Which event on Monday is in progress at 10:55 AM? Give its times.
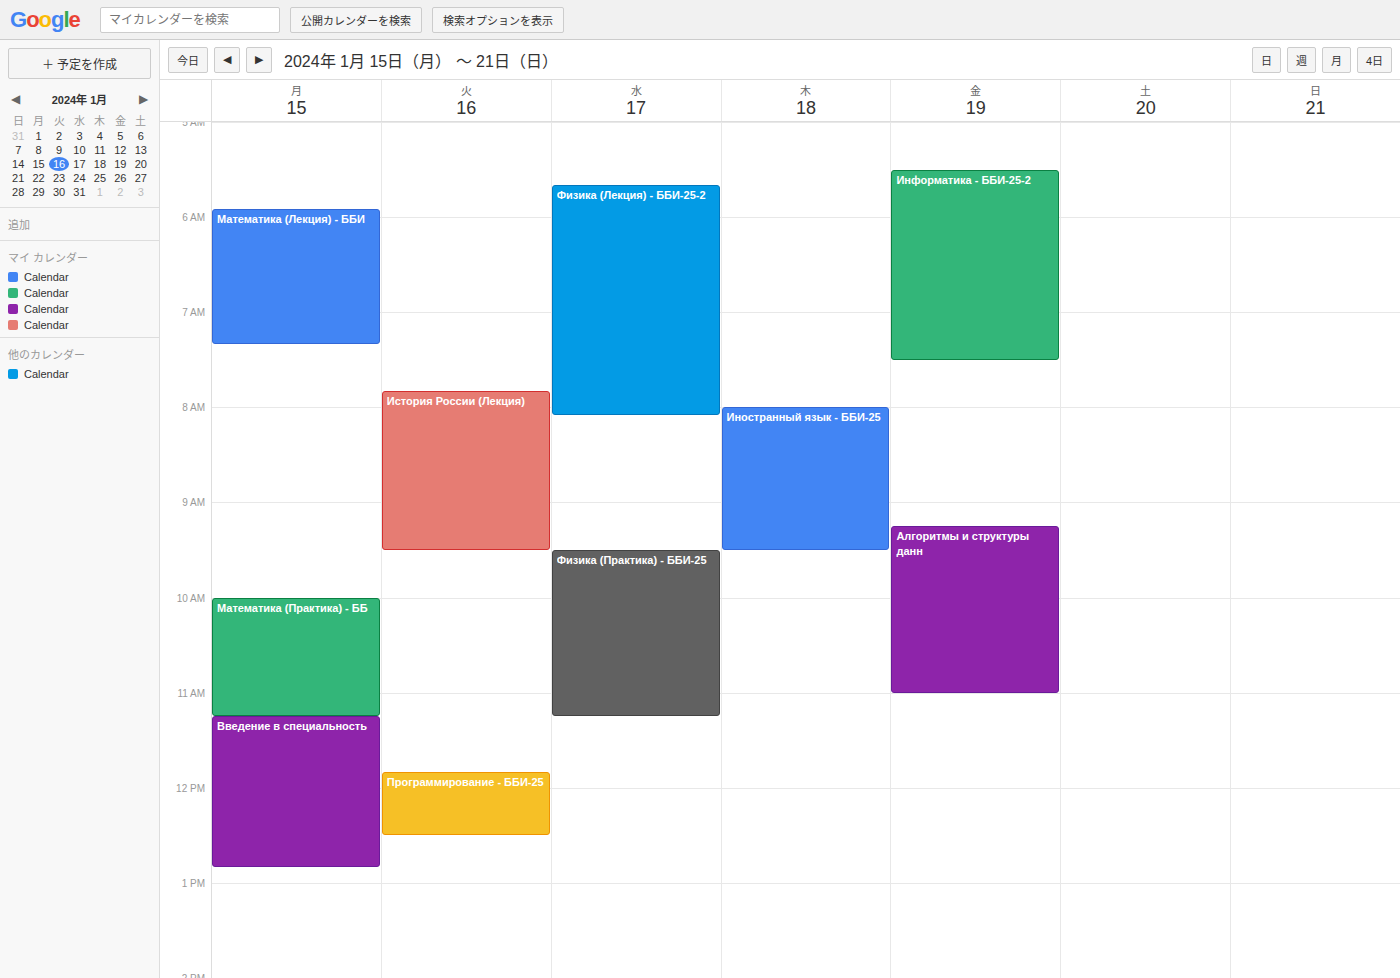
"Математика (Практика) - ББ", 10:00 AM to 11:15 AM